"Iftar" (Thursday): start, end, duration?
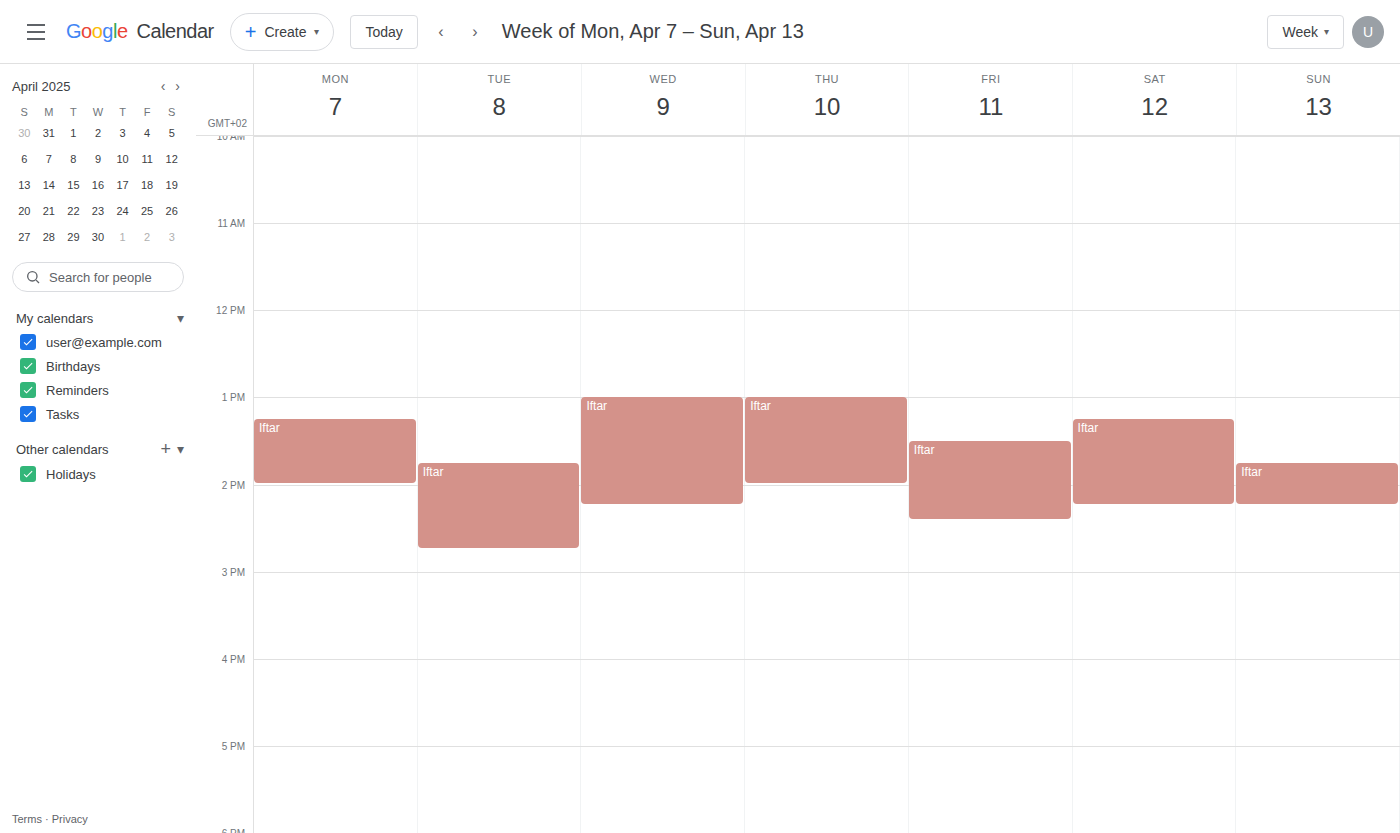
1:00 PM to 2:00 PM, 1 hour